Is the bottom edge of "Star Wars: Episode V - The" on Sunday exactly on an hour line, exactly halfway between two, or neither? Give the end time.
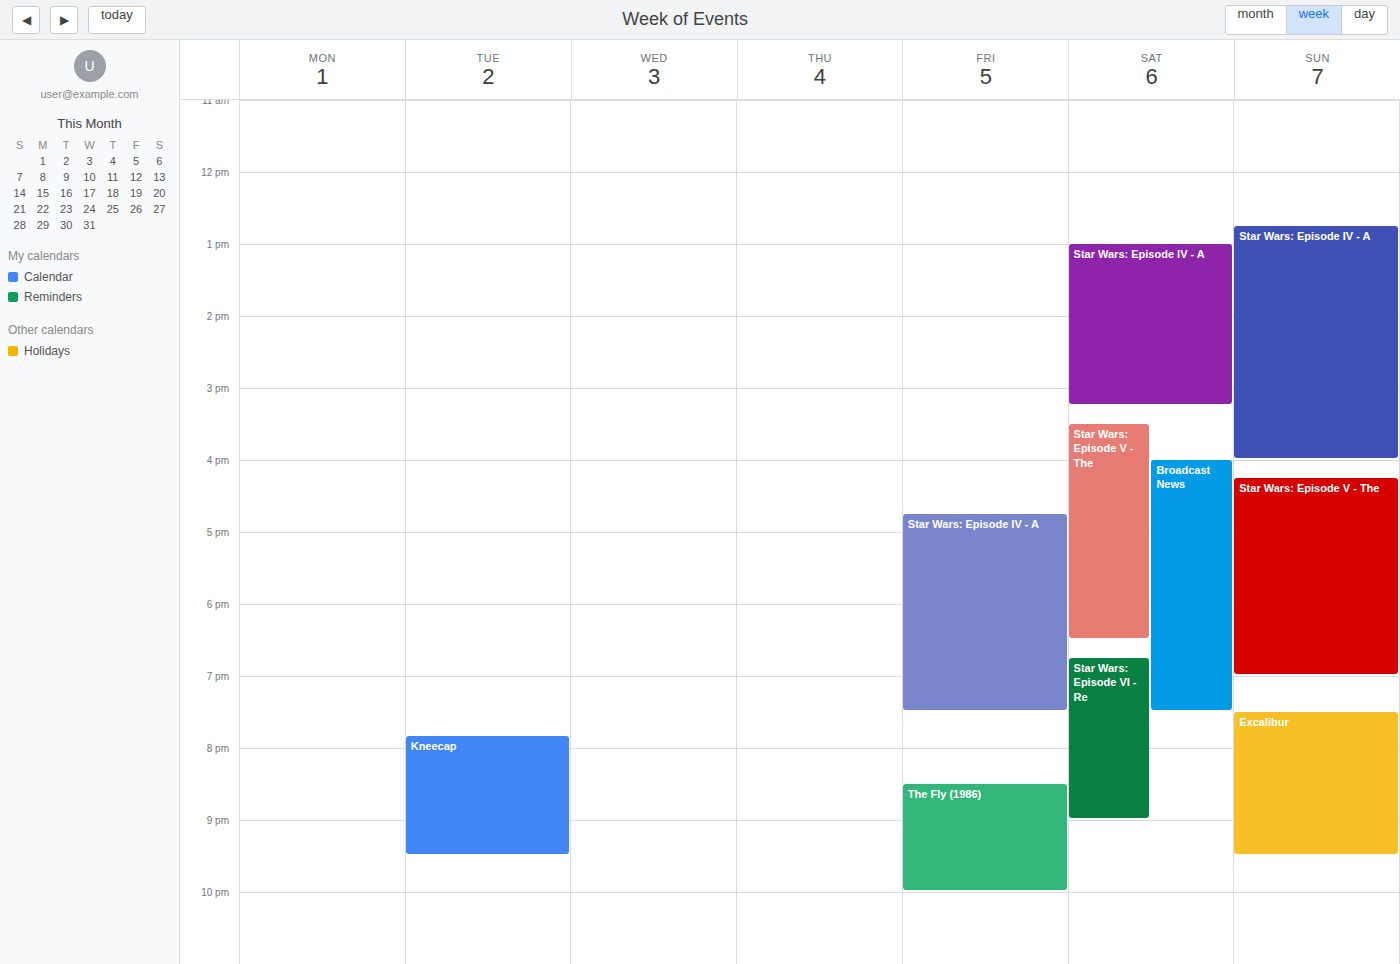
7:00 PM -- exactly on the 7 PM line.